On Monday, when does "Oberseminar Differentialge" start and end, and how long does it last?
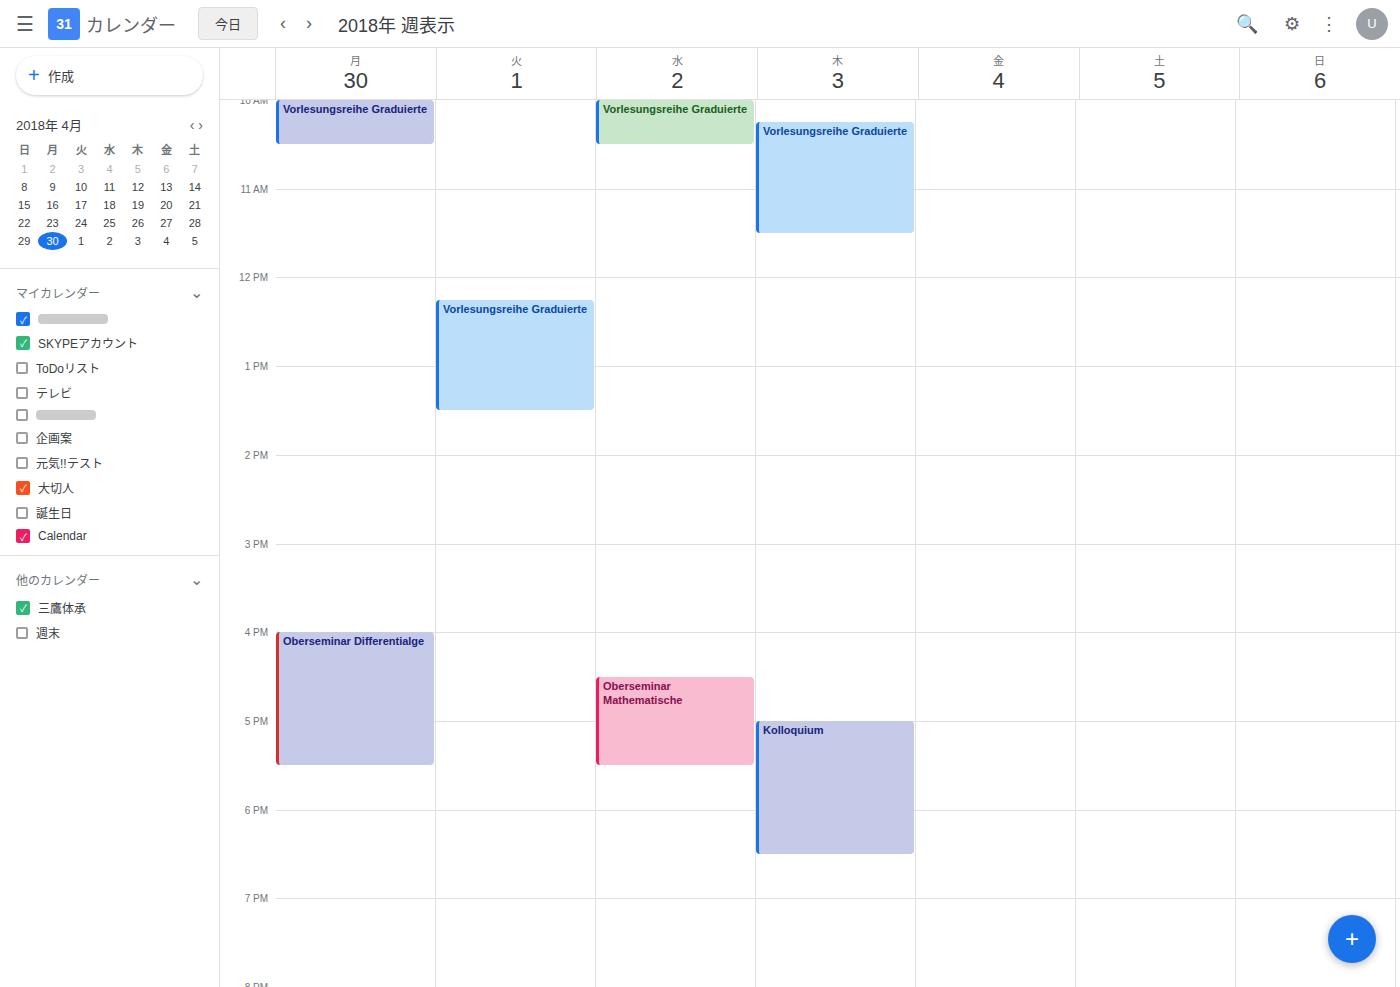
4:00 PM to 5:30 PM, 1 hour 30 minutes